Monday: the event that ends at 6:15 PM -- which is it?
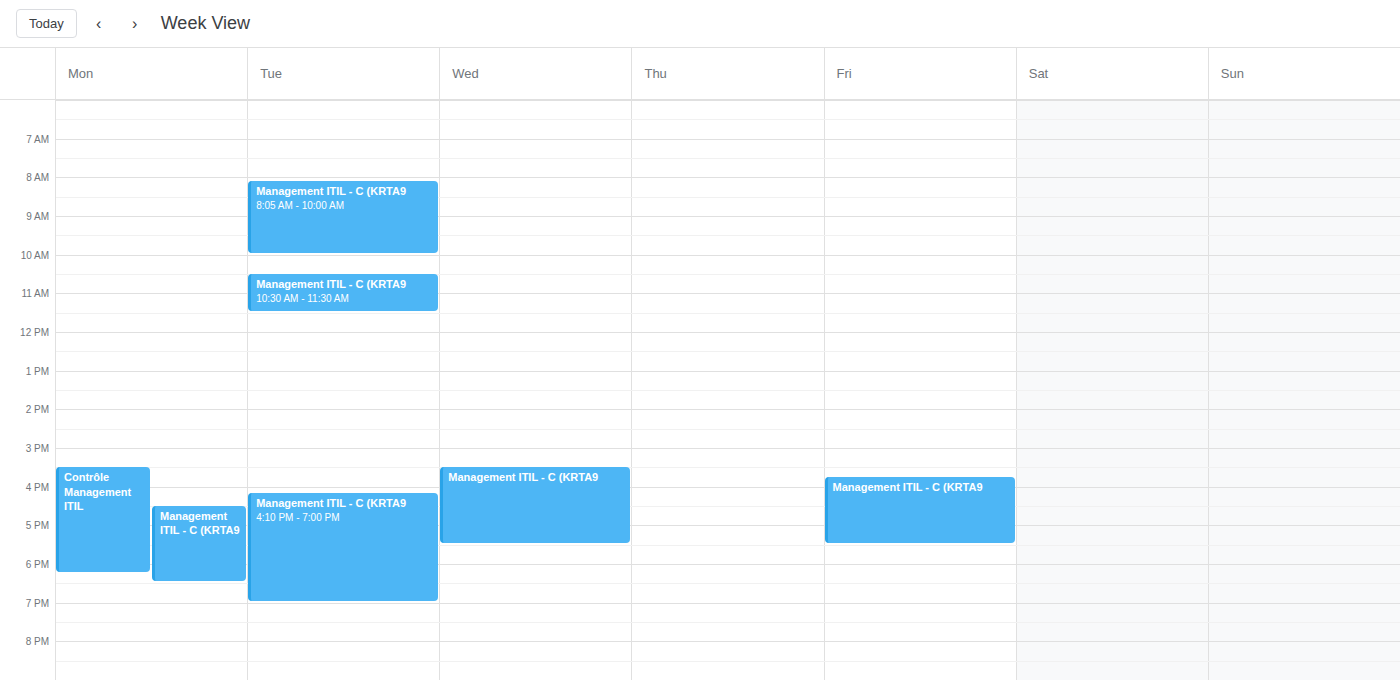
"Contrôle Management ITIL"